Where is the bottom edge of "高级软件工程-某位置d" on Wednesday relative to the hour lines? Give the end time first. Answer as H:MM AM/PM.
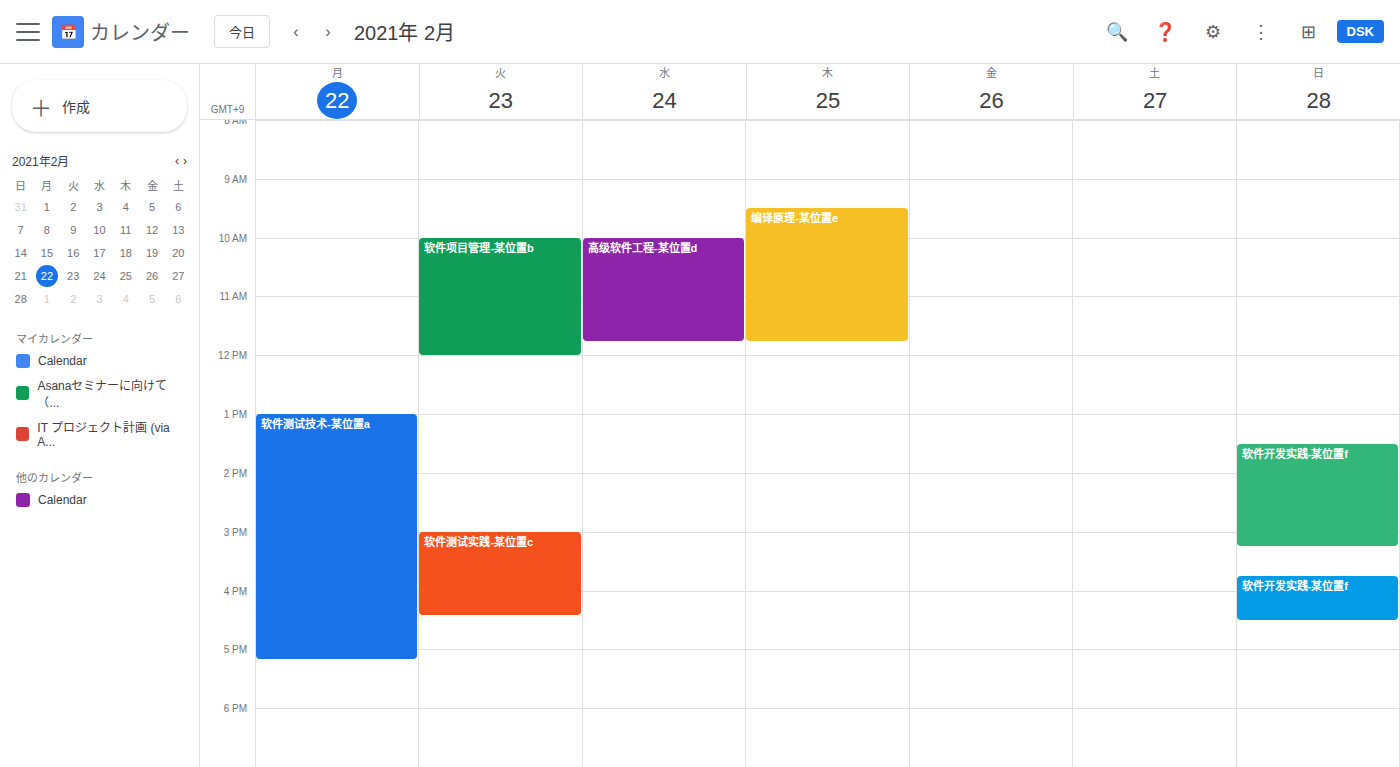
11:45 AM -- neither: three quarters of the way from the 11 AM line to the 12 PM line.